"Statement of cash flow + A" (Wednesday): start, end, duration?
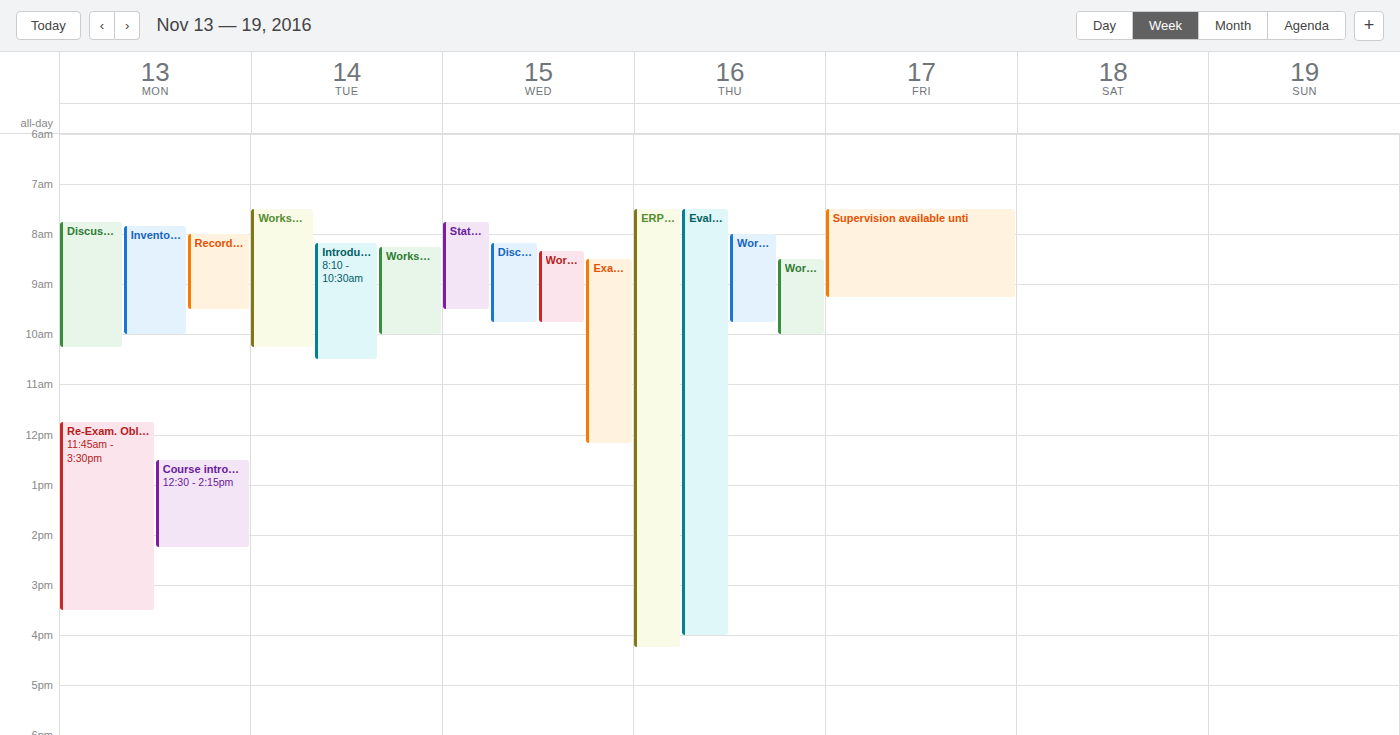
07:45 to 09:30, 1 hour 45 minutes